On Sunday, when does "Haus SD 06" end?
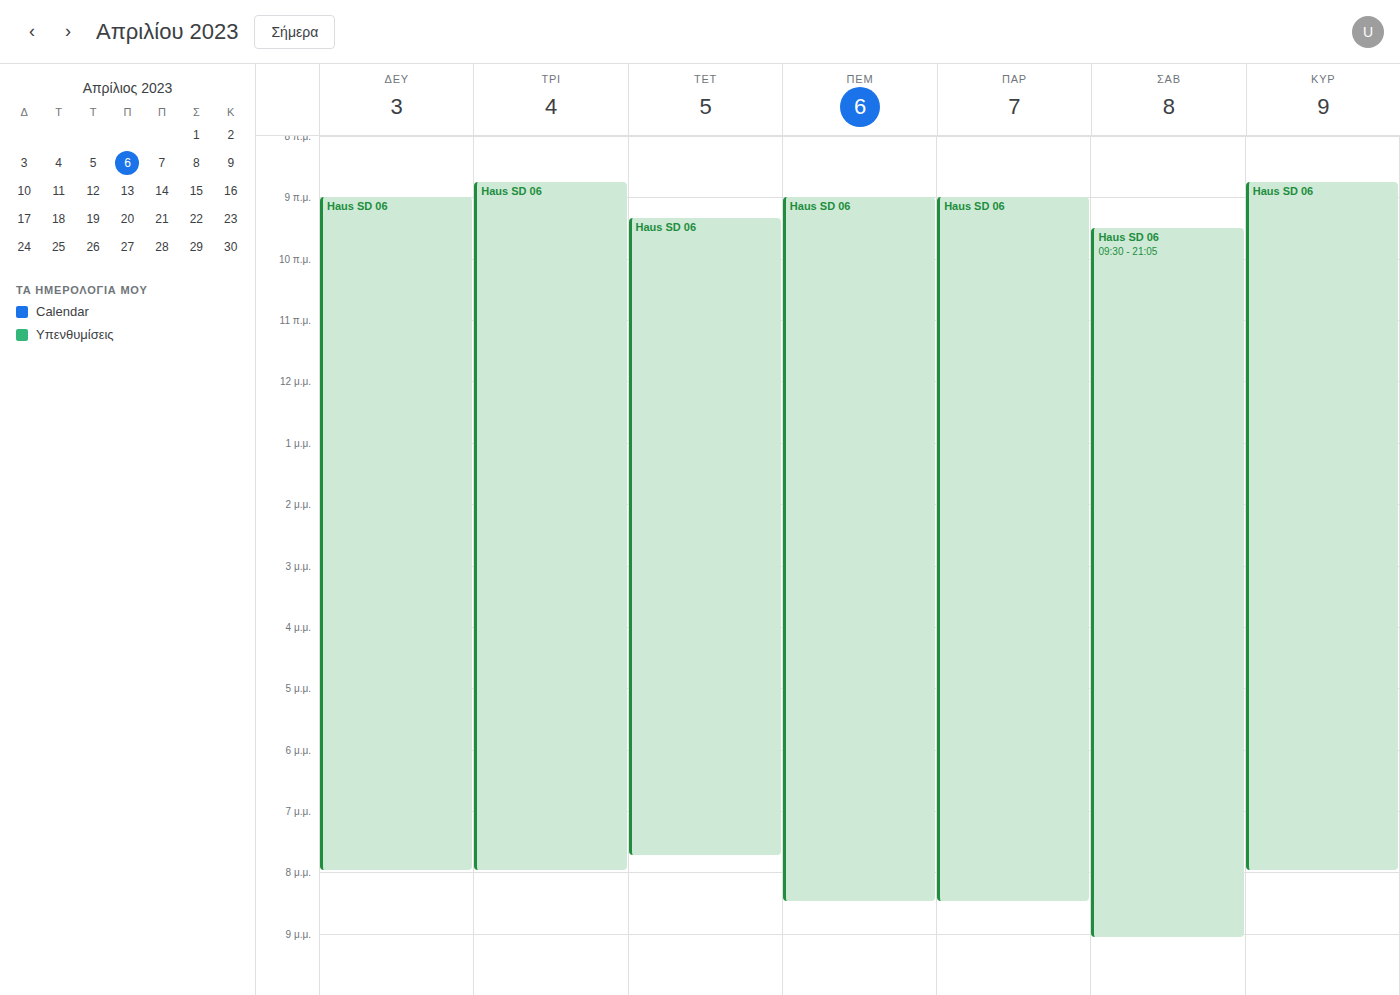
8:00 PM